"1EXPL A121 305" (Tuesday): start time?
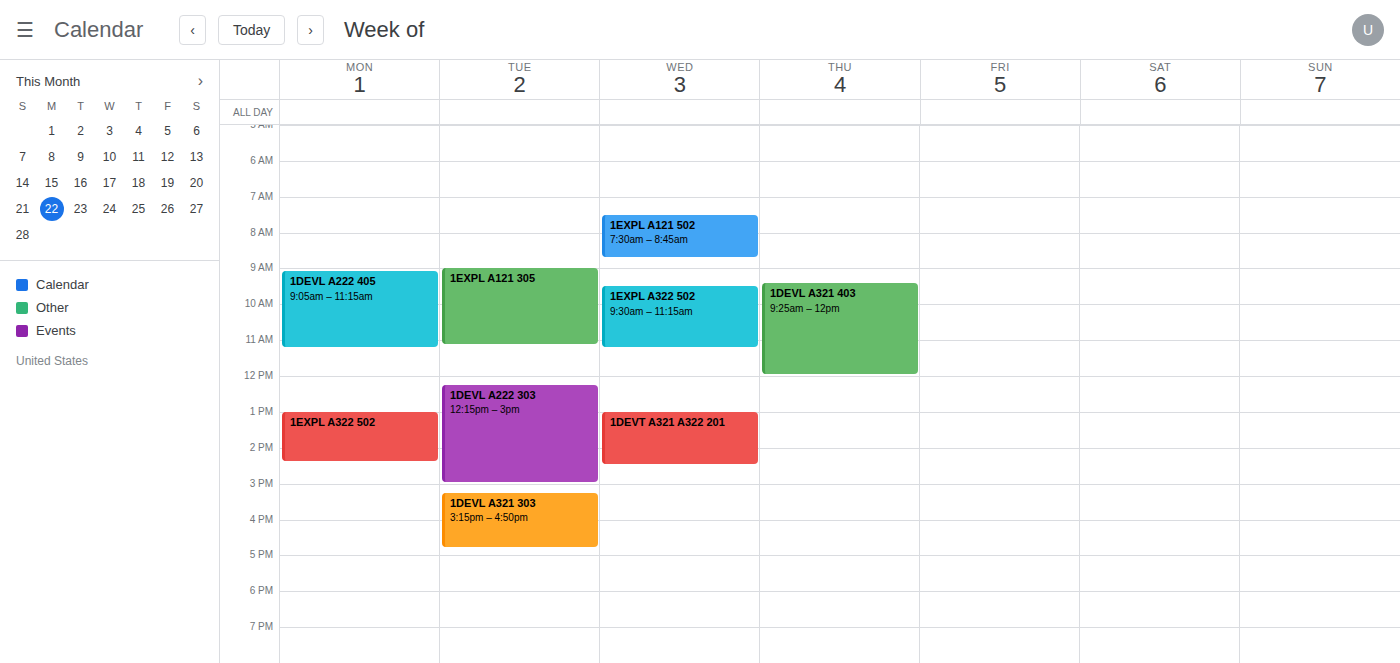
9:00 AM